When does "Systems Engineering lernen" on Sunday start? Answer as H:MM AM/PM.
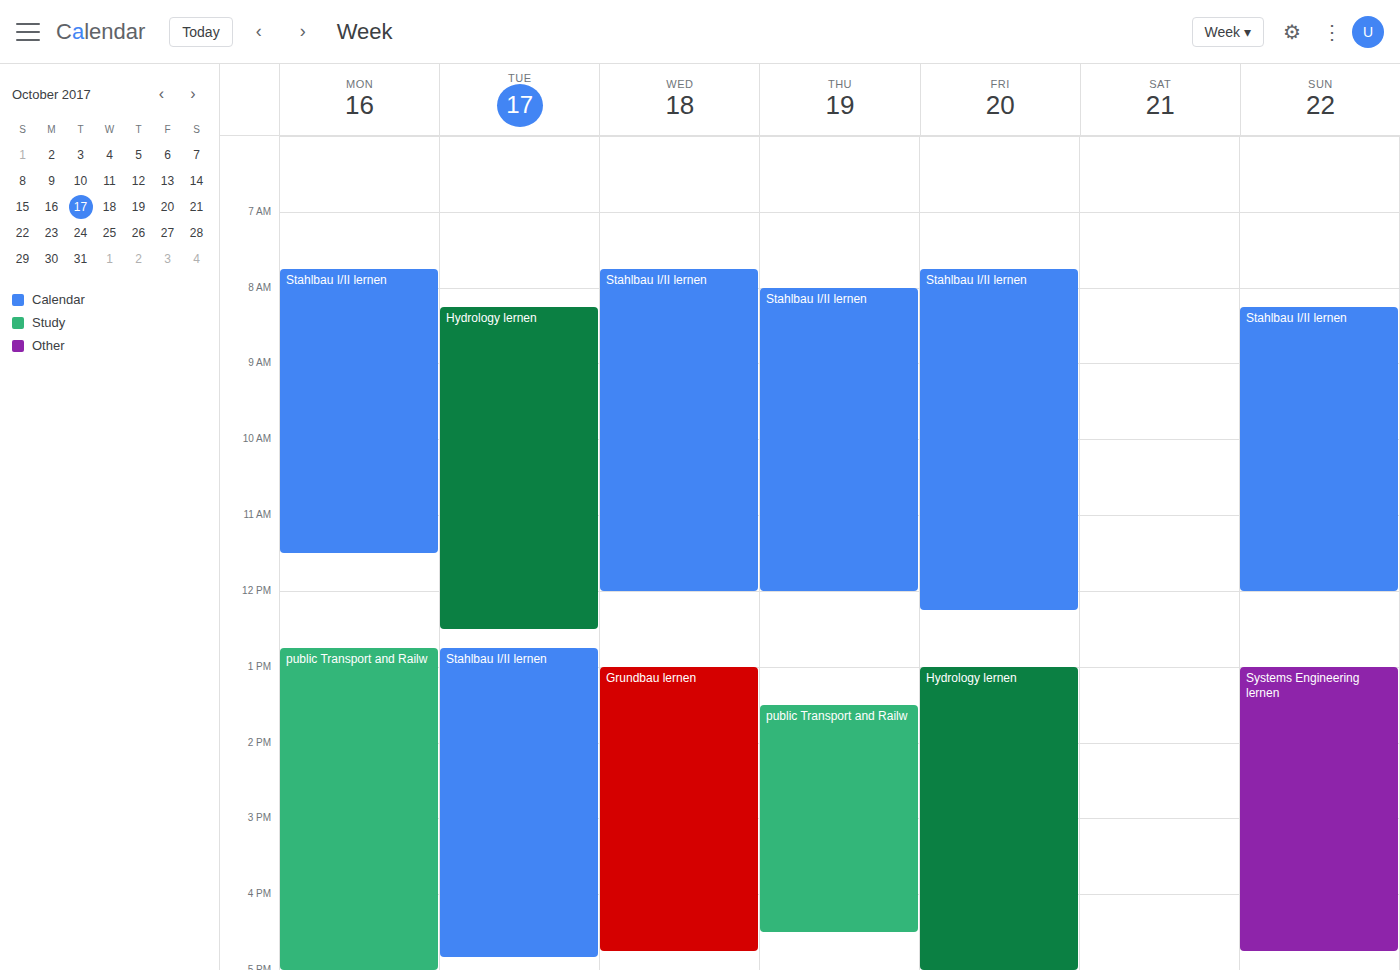
1:00 PM